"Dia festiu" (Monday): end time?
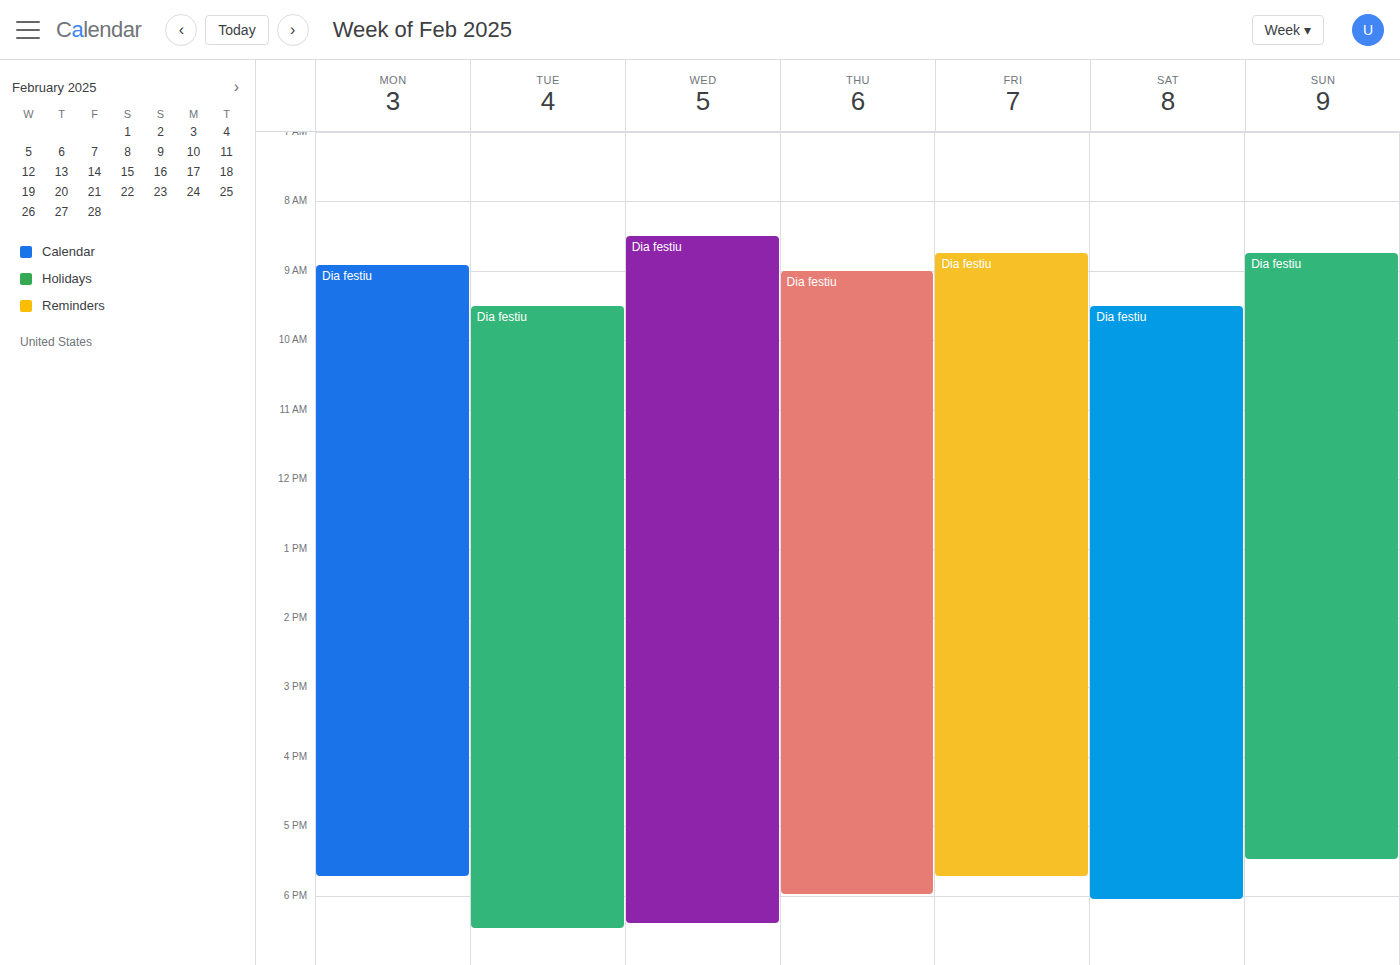
5:45 PM